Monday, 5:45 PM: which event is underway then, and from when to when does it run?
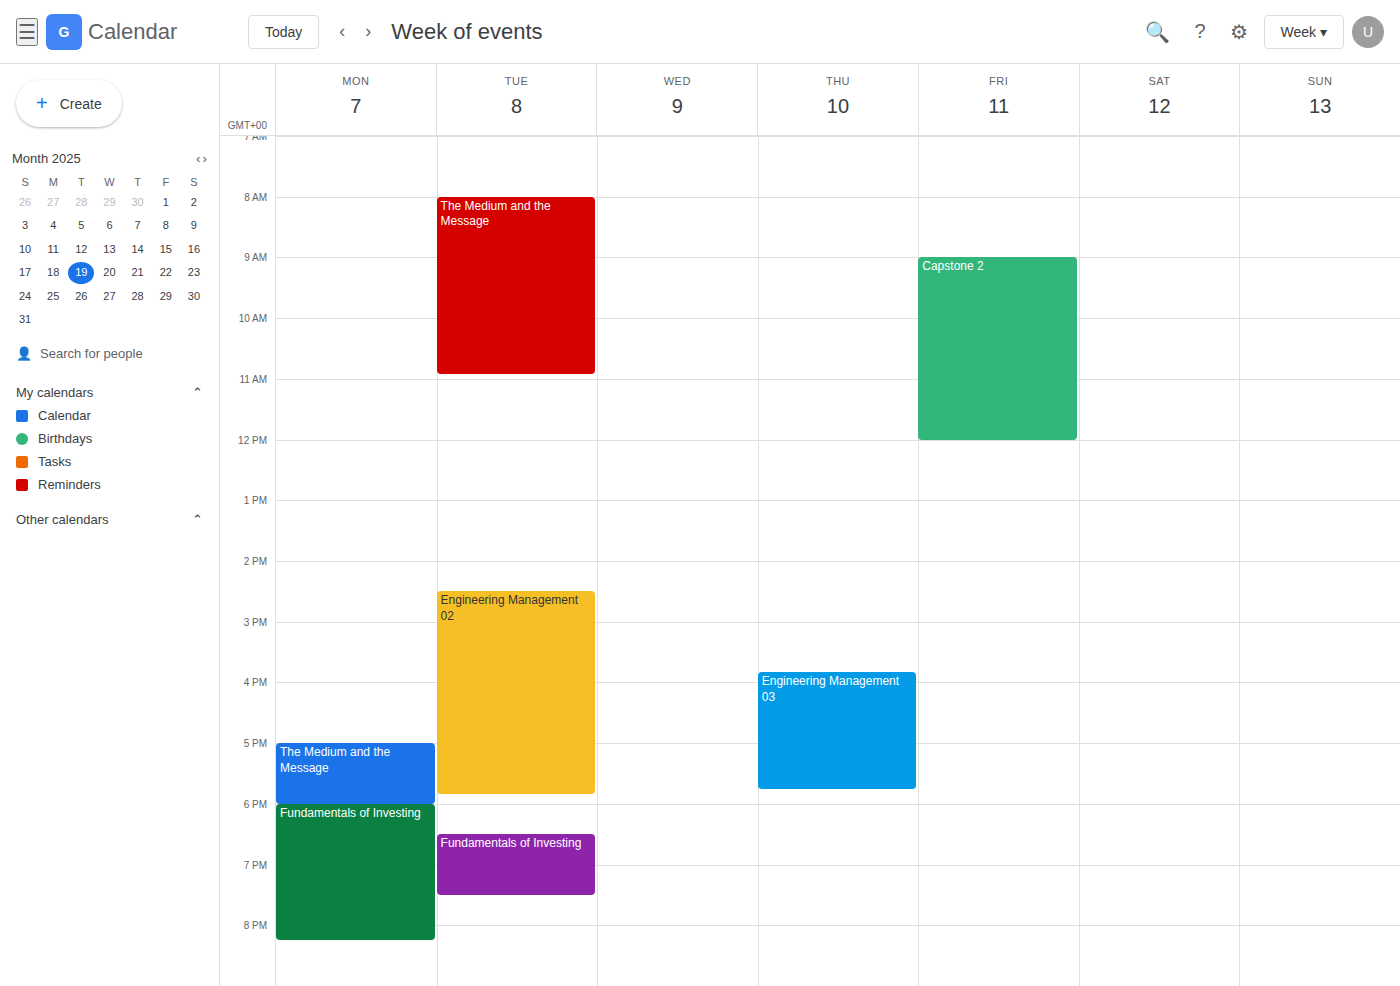
"The Medium and the Message", 5:00 PM to 6:00 PM